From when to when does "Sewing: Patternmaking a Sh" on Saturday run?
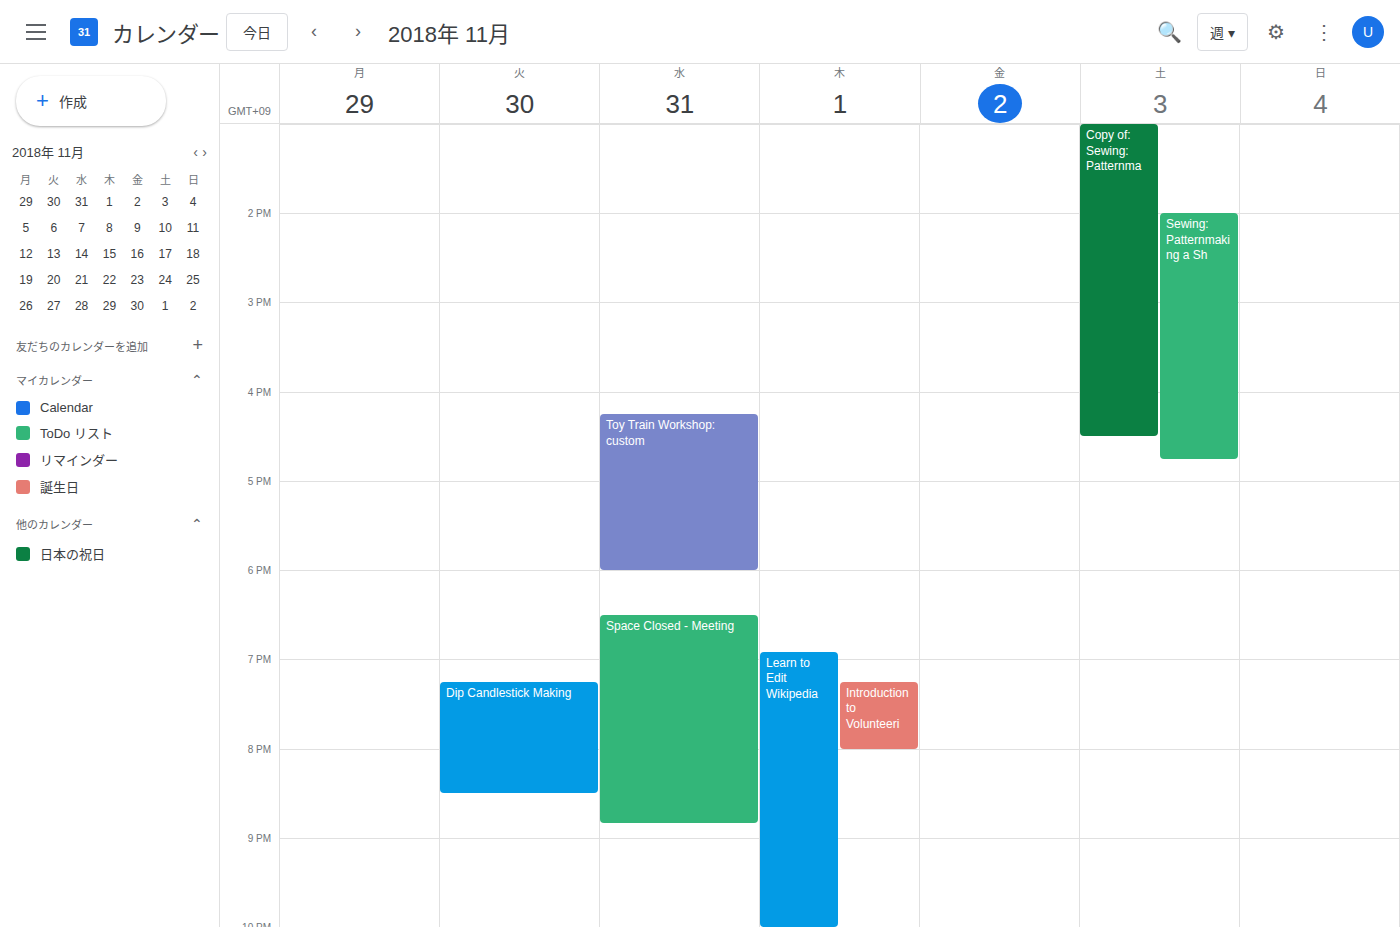
2:00 PM to 4:45 PM